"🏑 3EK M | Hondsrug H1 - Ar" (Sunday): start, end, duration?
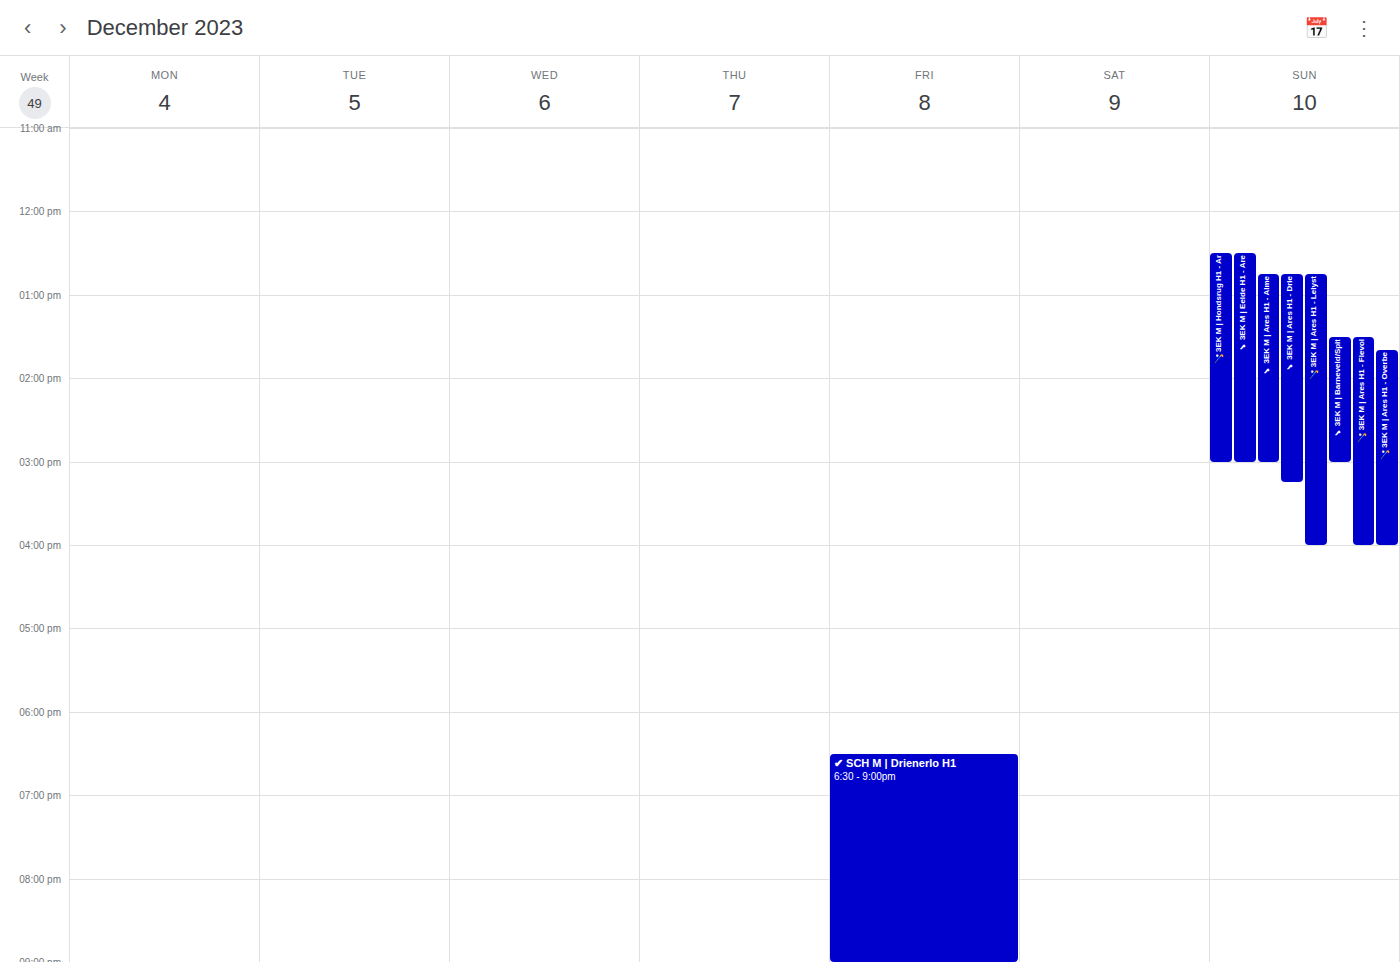
12:30 PM to 3:00 PM, 2 hours 30 minutes